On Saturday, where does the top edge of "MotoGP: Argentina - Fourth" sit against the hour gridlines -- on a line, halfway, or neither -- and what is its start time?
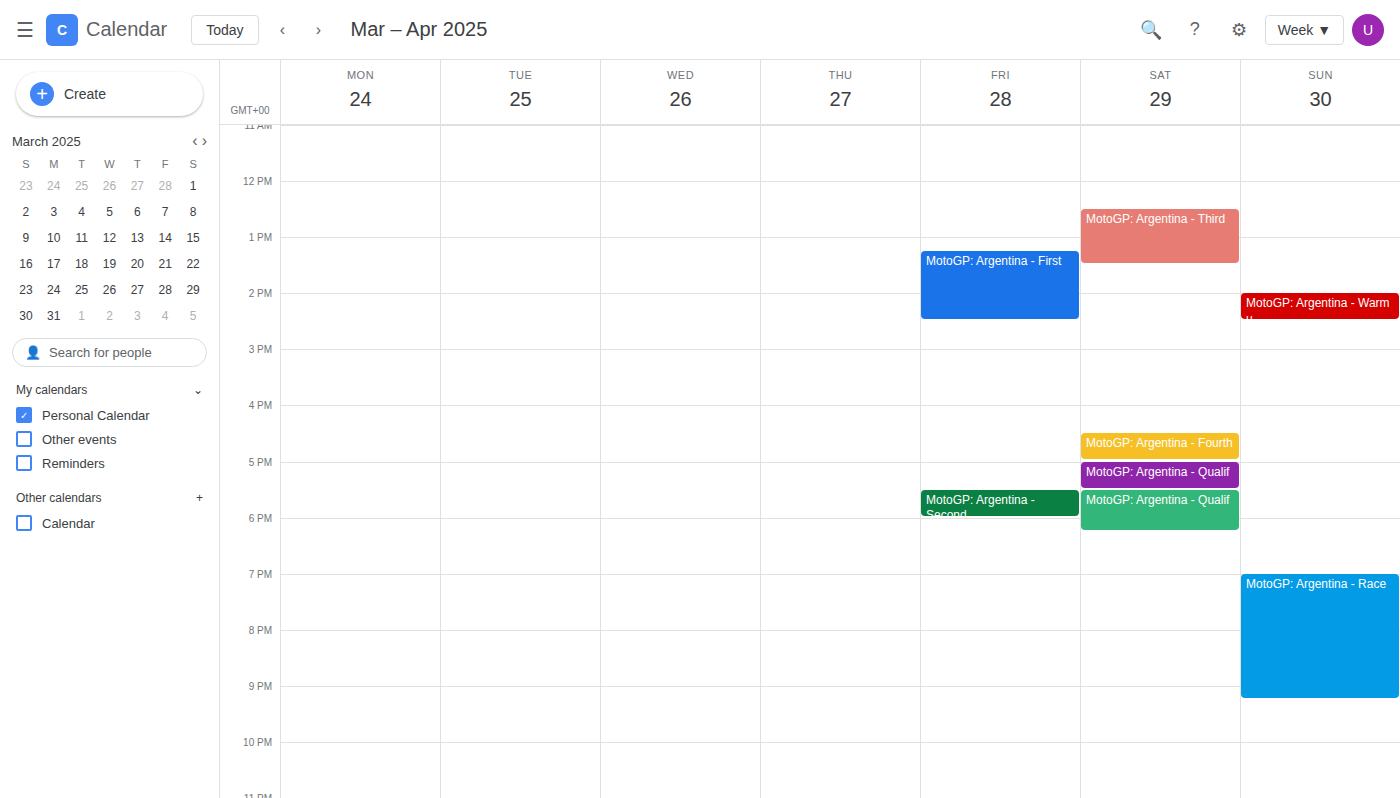
4:30 PM -- halfway between the 4 PM and 5 PM lines.